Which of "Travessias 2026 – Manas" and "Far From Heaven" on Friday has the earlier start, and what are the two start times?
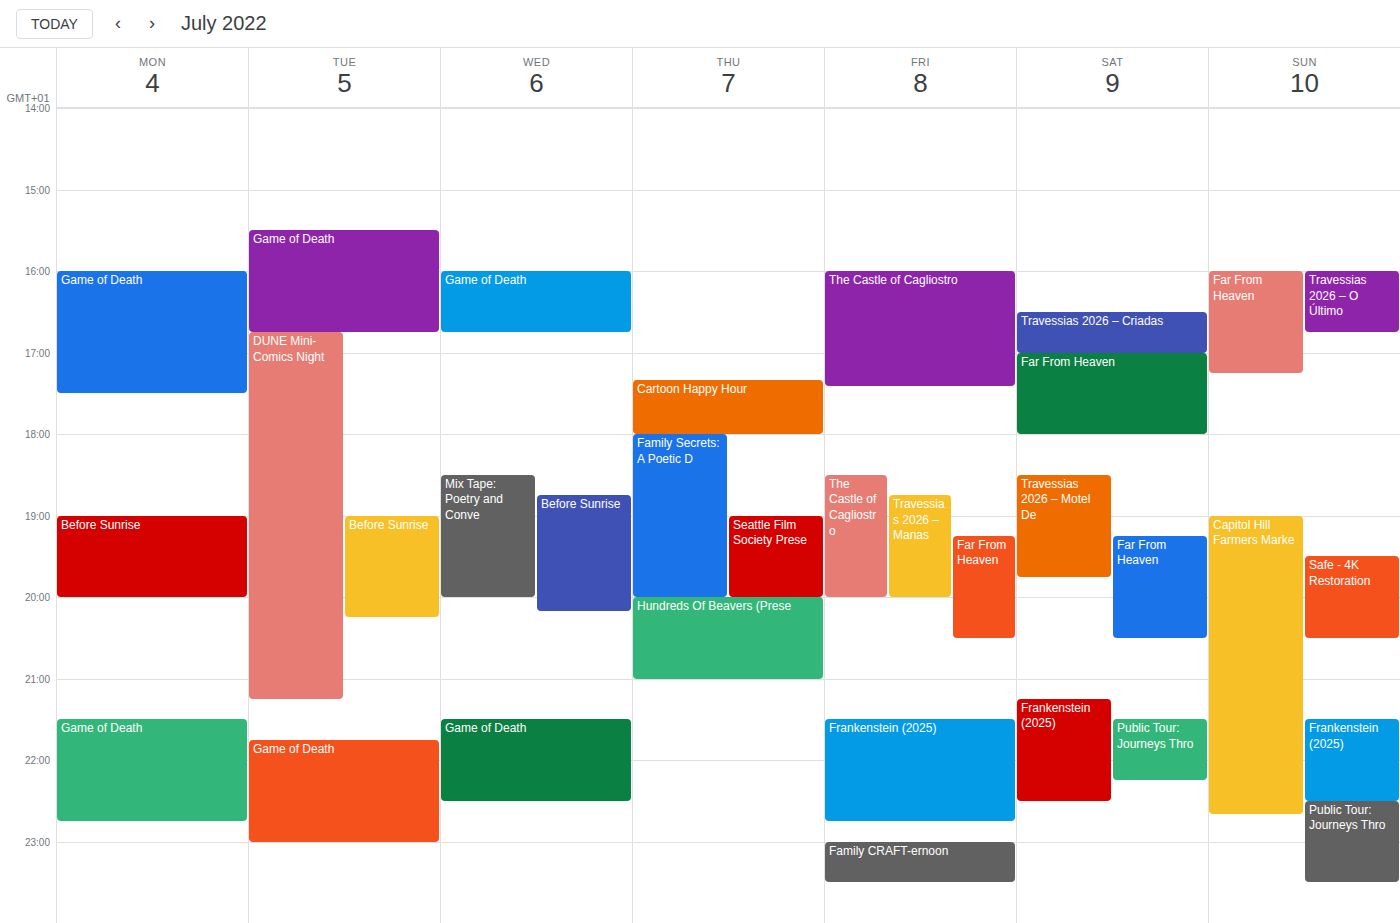
"Travessias 2026 – Manas" 18:45; "Far From Heaven" 19:15.